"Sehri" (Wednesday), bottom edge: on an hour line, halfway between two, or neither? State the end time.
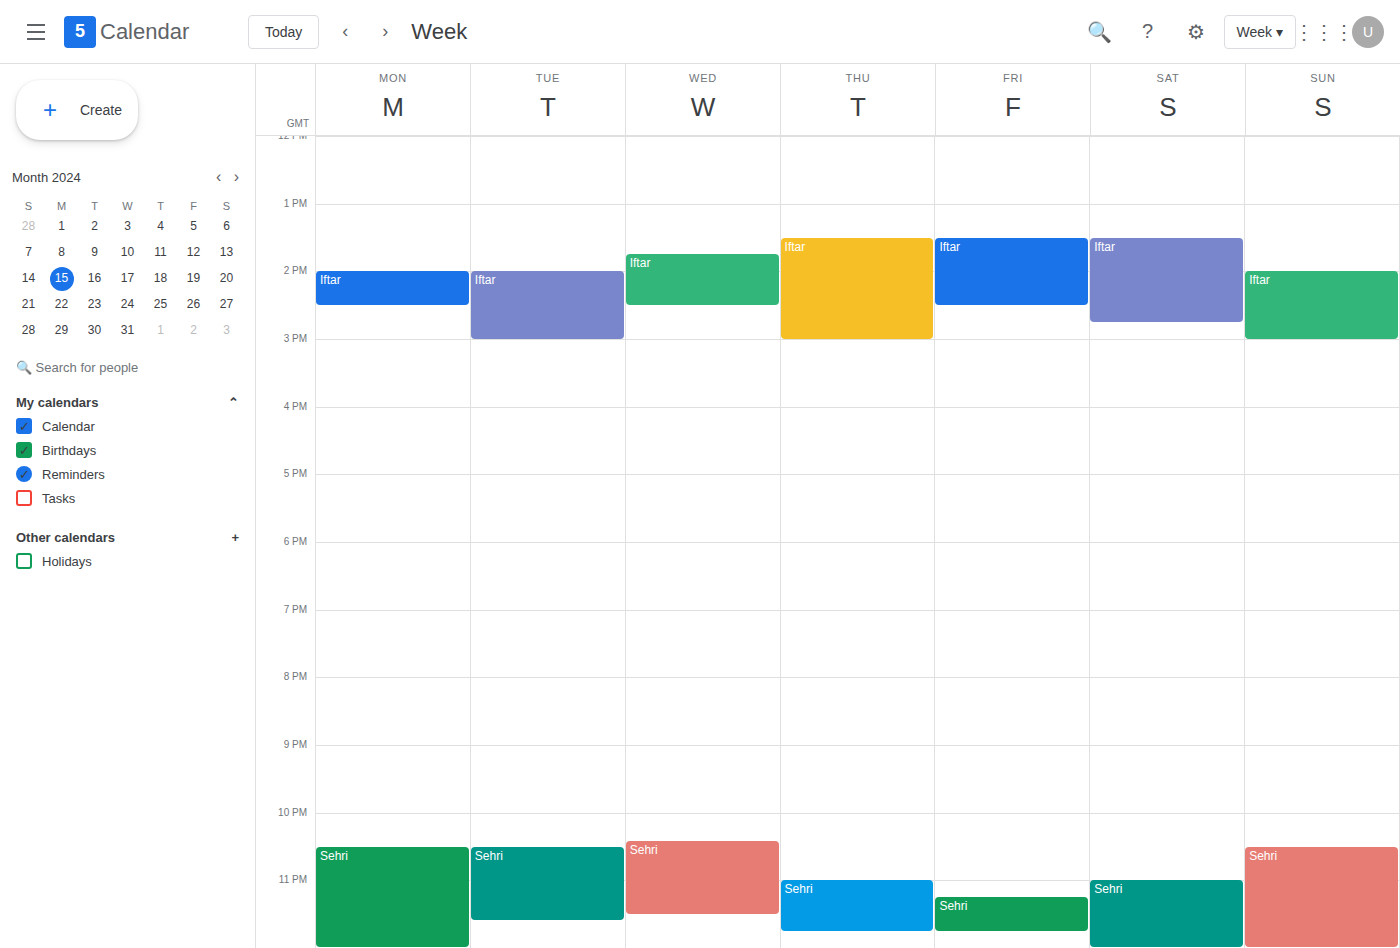
11:30 PM -- halfway between the 11 PM and 12 AM lines.